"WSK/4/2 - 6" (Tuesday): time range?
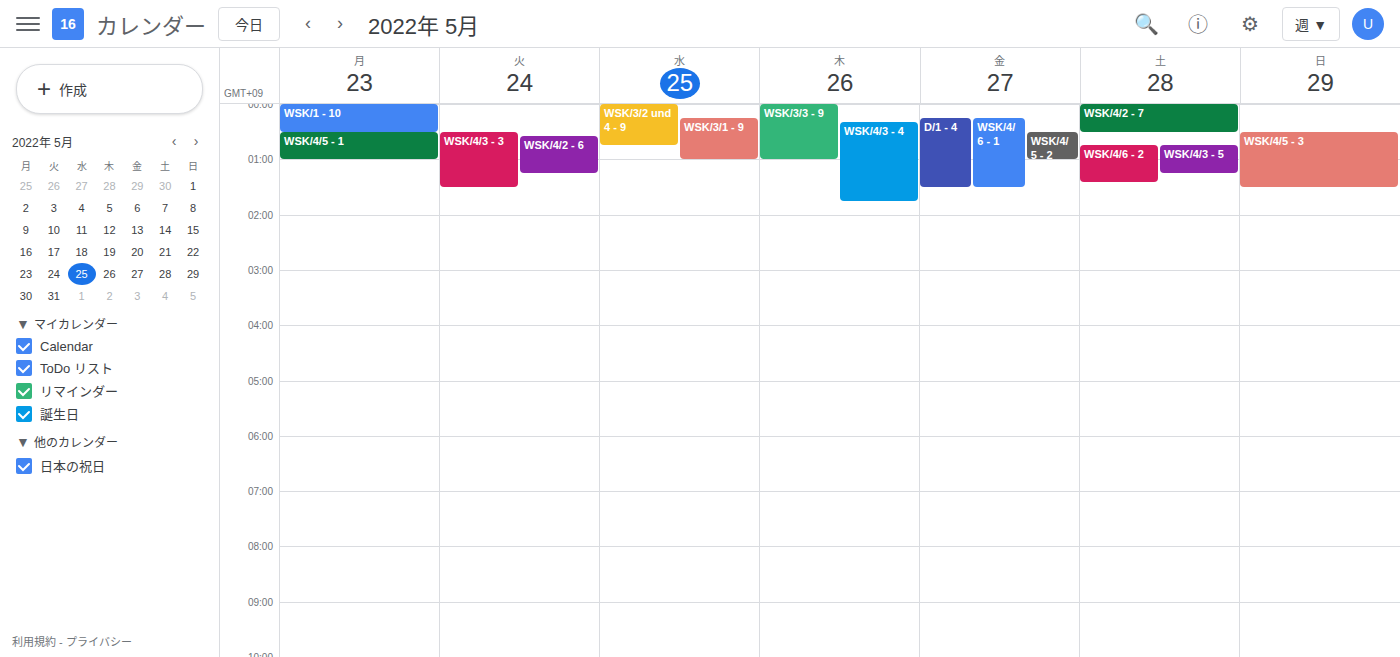
12:35 AM to 1:15 AM